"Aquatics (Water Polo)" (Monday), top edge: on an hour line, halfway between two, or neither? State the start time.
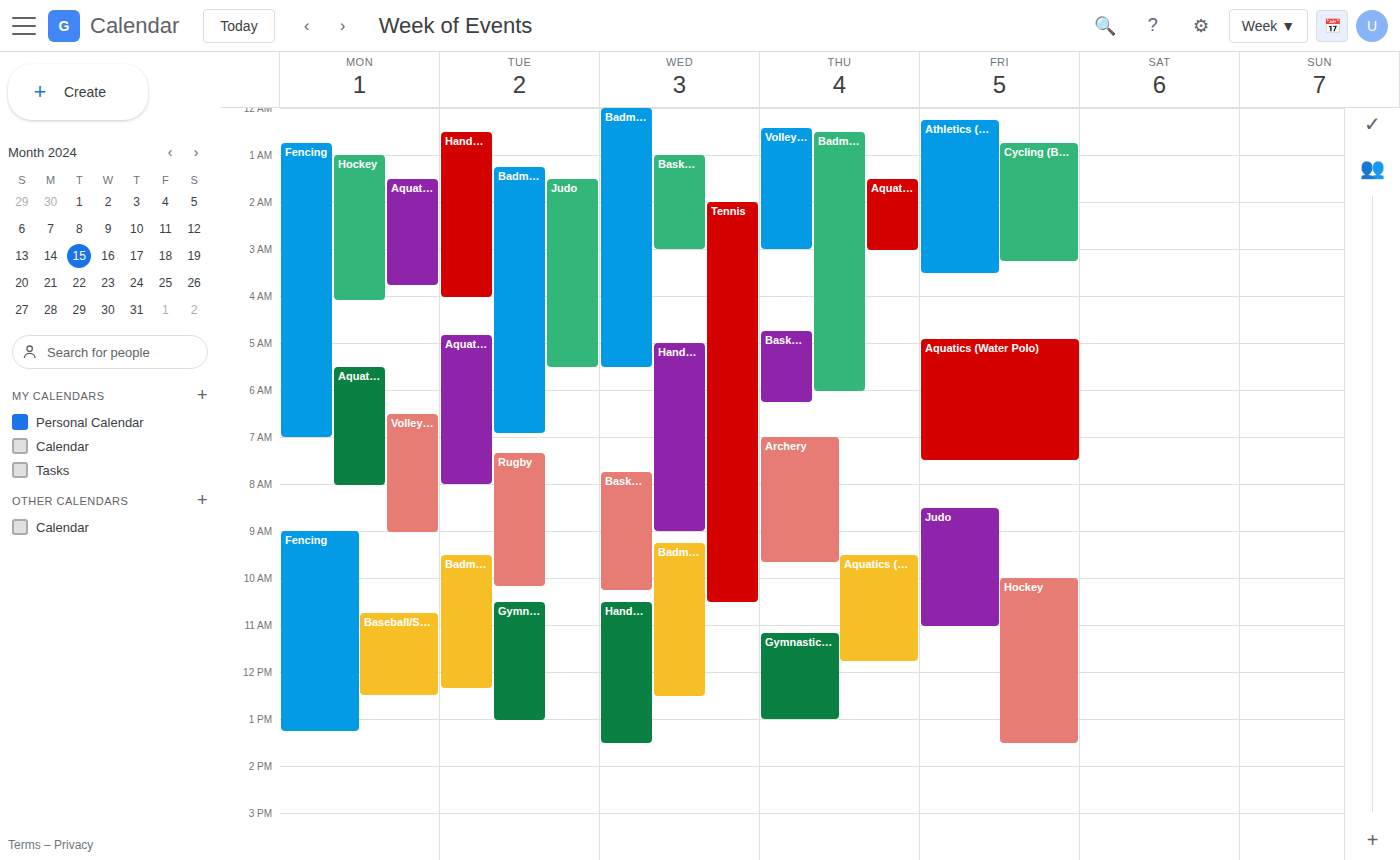
5:30 AM -- halfway between the 5 AM and 6 AM lines.